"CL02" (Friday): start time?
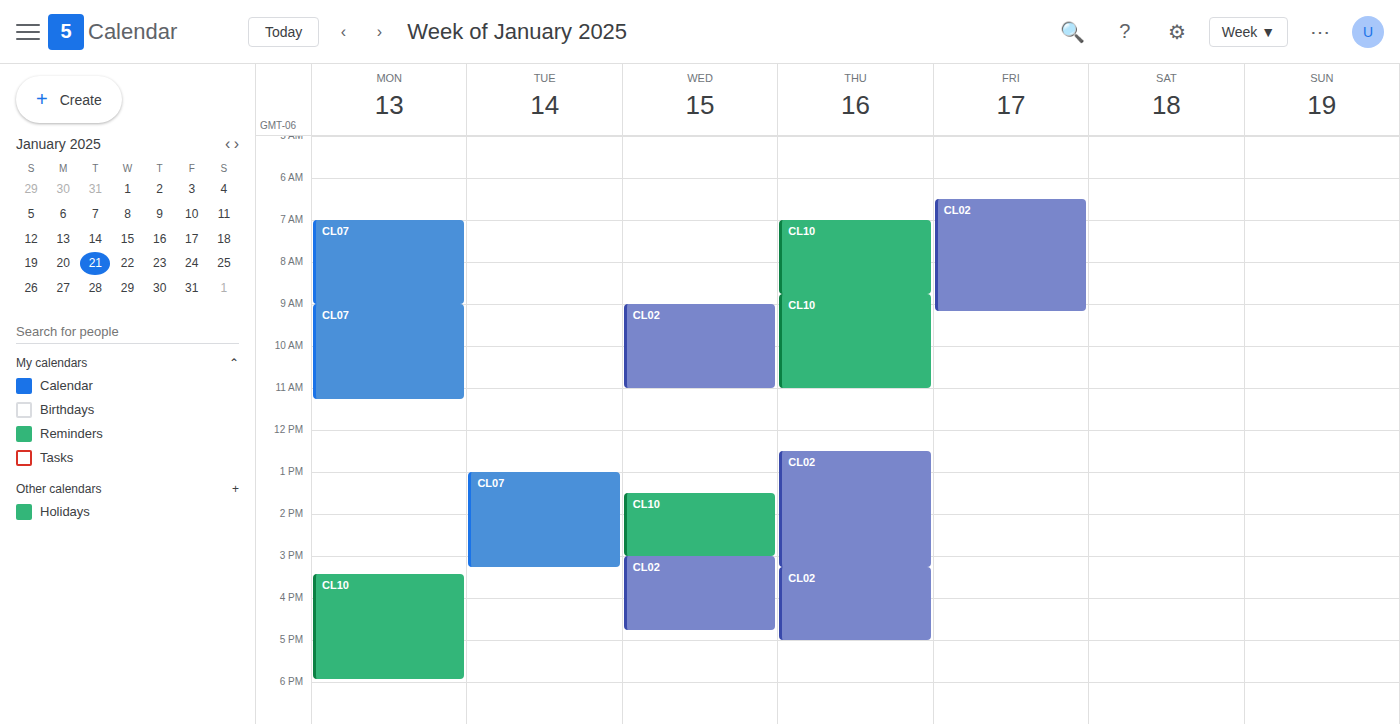
06:30